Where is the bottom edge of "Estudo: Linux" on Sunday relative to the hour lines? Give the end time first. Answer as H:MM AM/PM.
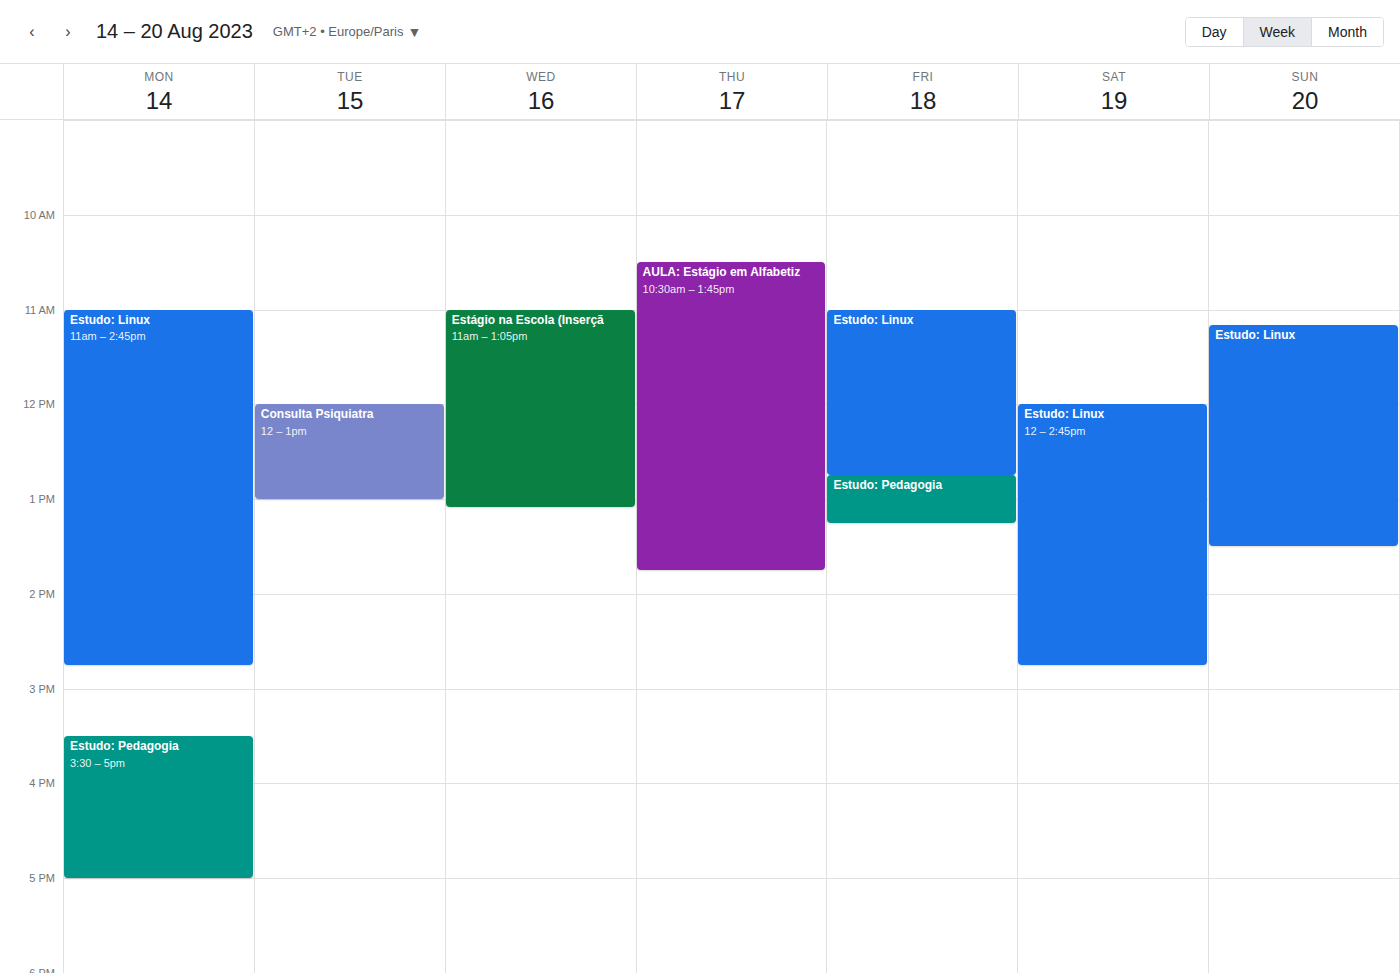
1:30 PM -- halfway between the 1 PM and 2 PM lines.